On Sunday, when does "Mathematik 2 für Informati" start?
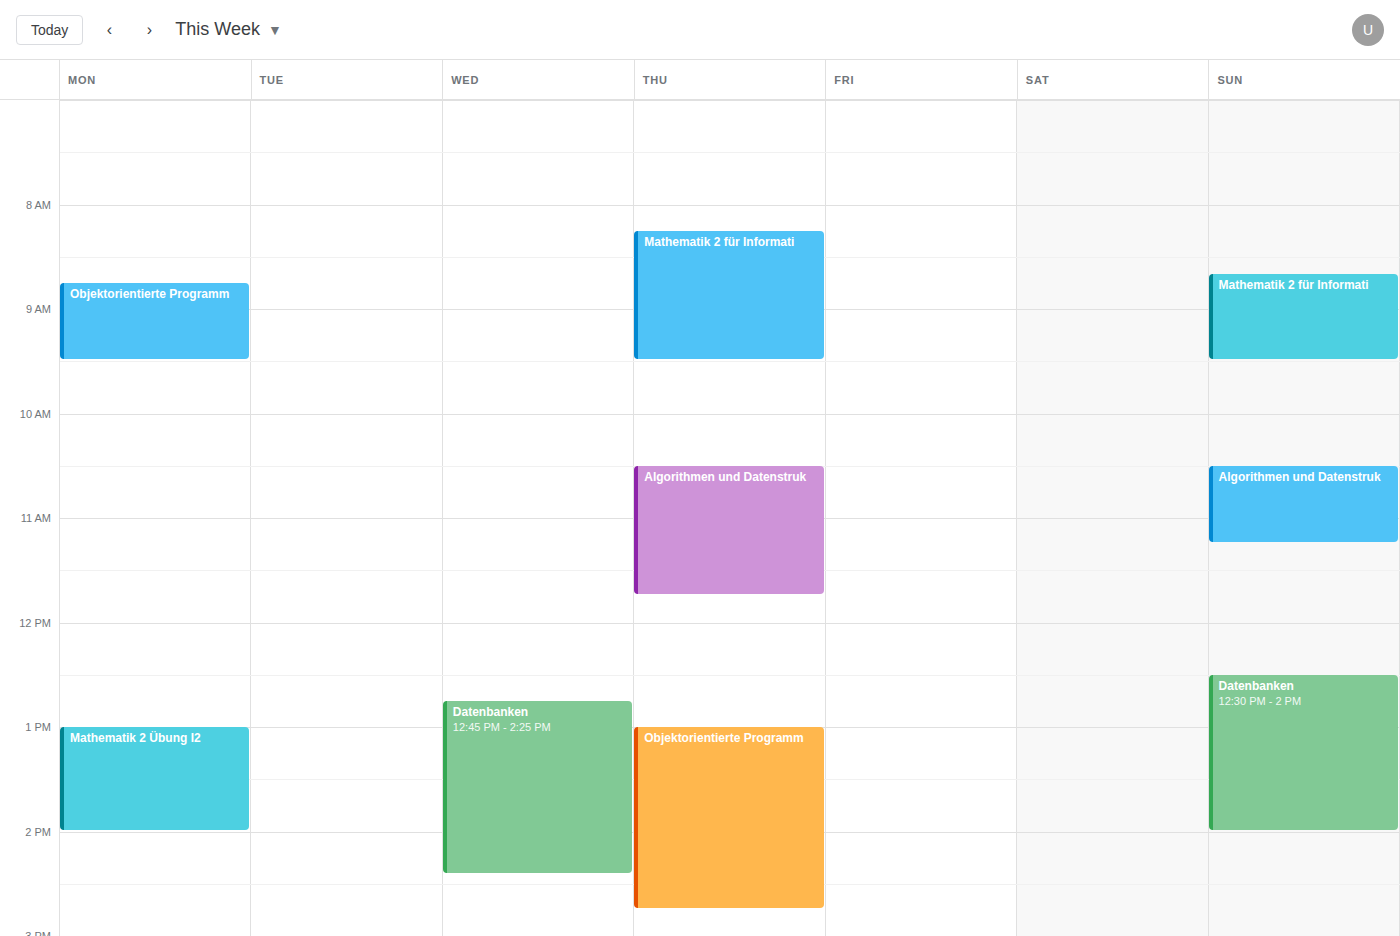
8:40 AM